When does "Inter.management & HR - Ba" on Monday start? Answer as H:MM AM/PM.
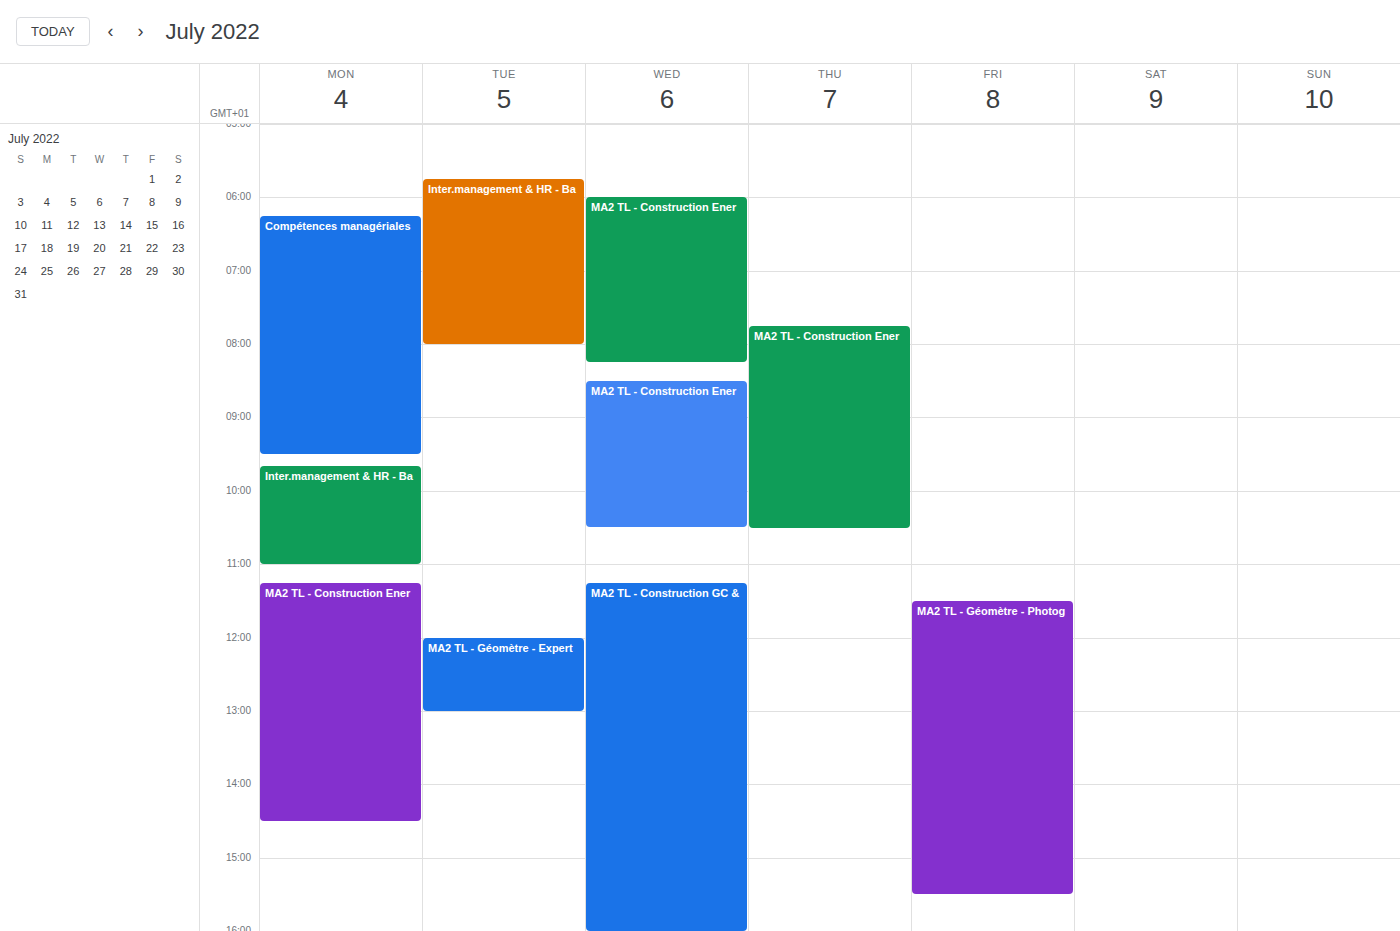
9:40 AM